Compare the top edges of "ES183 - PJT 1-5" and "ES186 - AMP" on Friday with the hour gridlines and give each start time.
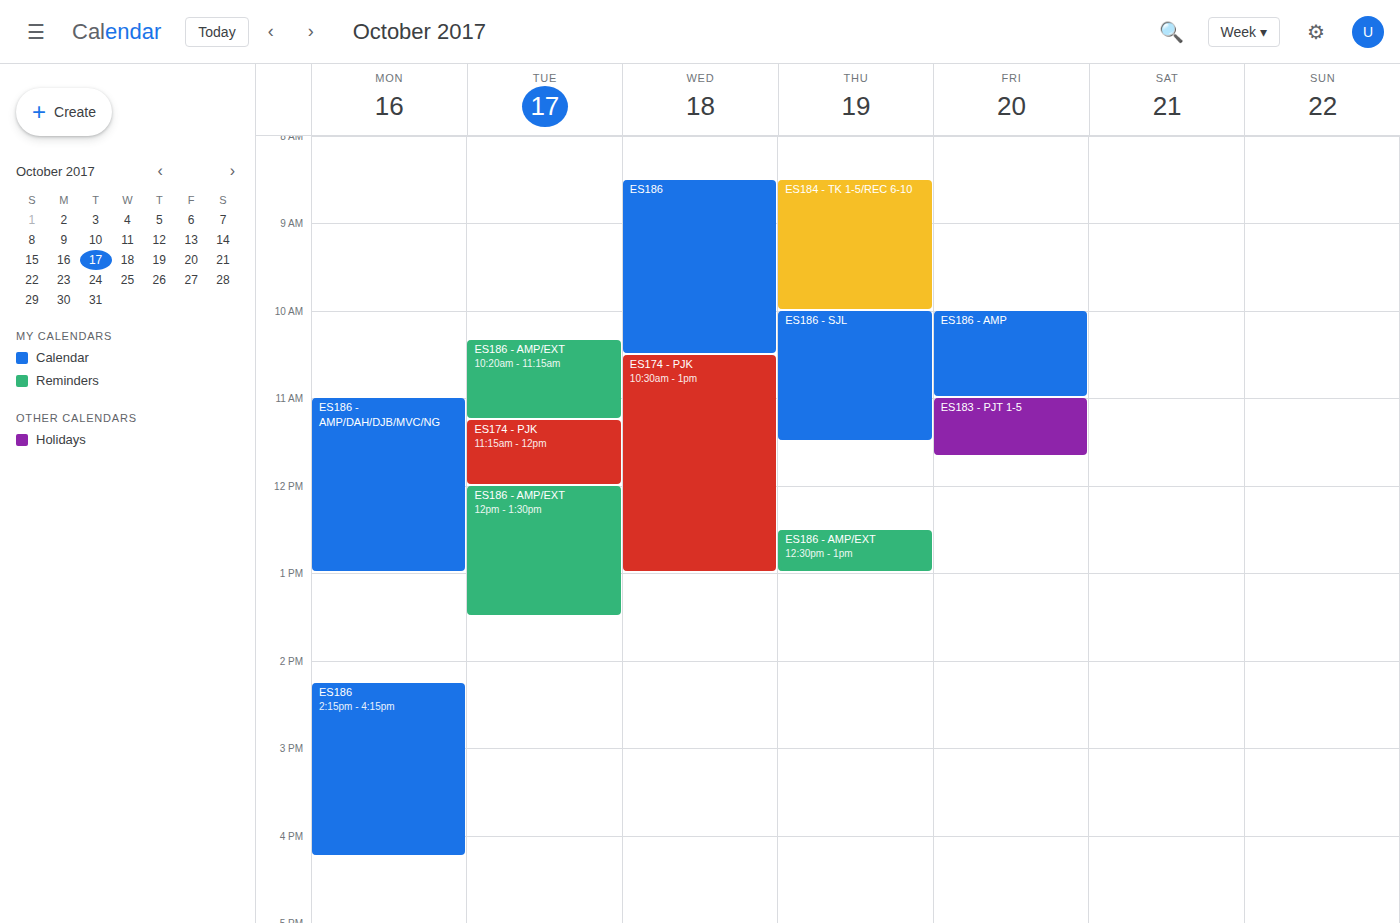
"ES183 - PJT 1-5": 11:00 AM, exactly on the 11 AM line. "ES186 - AMP": 10:00 AM, exactly on the 10 AM line.